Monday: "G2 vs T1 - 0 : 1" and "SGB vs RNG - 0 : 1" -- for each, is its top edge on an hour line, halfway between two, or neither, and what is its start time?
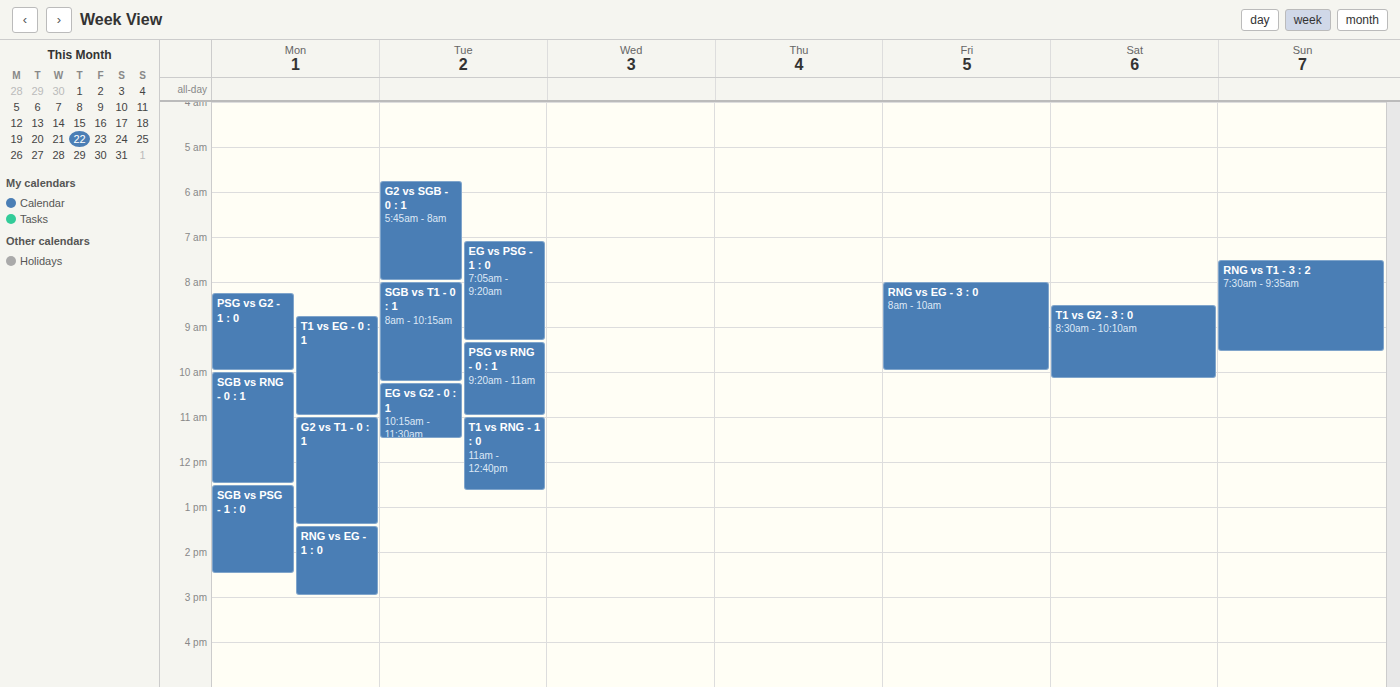
"G2 vs T1 - 0 : 1": 11:00 AM, exactly on the 11 AM line. "SGB vs RNG - 0 : 1": 10:00 AM, exactly on the 10 AM line.